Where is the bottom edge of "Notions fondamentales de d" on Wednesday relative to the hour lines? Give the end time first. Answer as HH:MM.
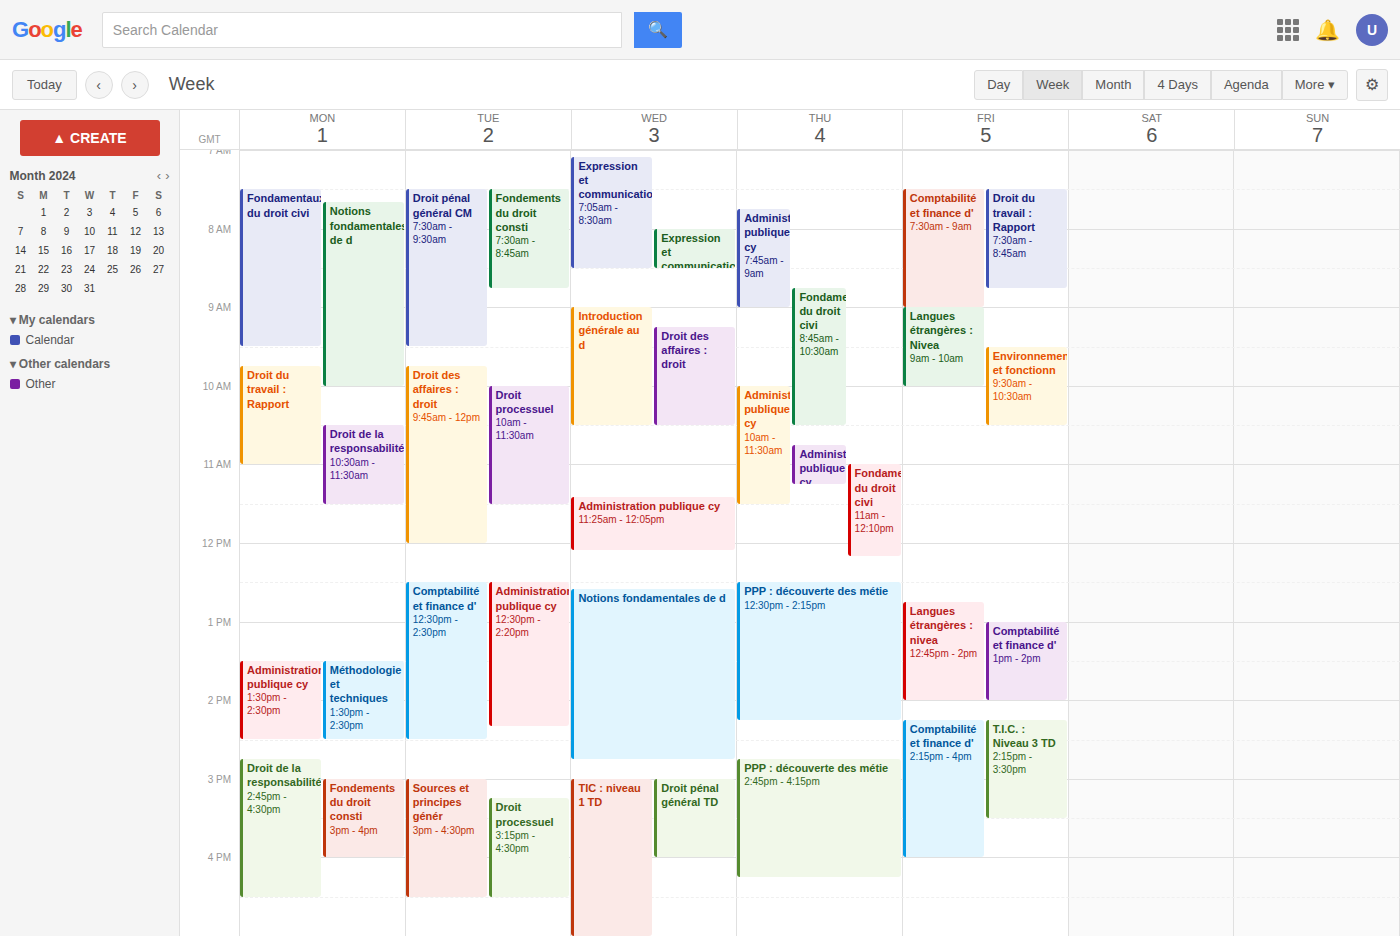
14:45 -- neither: three quarters of the way from the 14:00 line to the 15:00 line.